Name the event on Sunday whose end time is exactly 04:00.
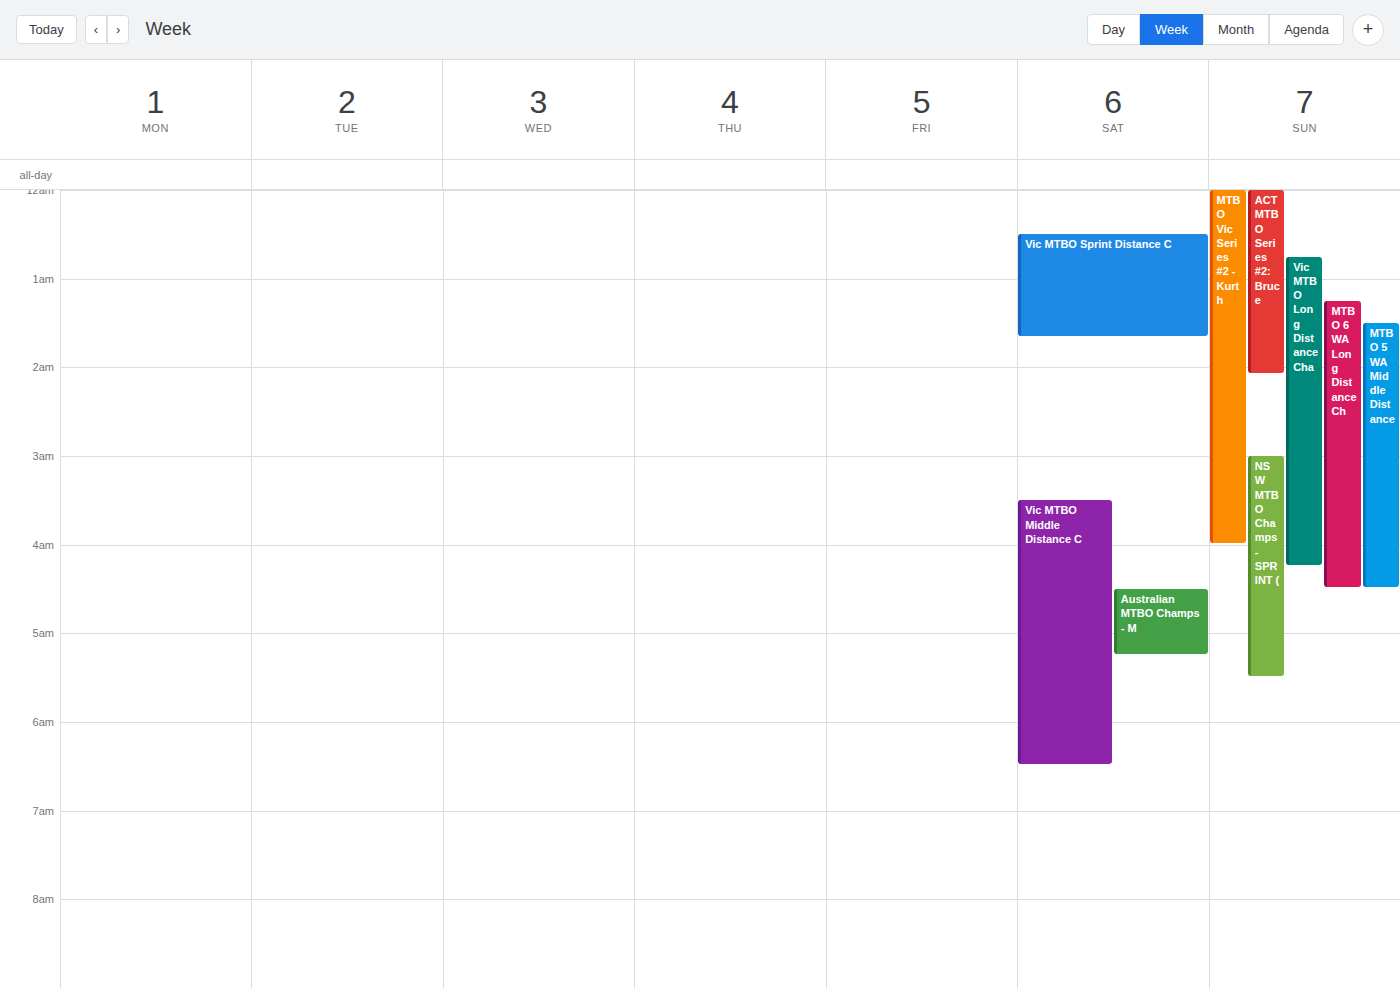
"MTBO Vic Series #2 - Kurth"